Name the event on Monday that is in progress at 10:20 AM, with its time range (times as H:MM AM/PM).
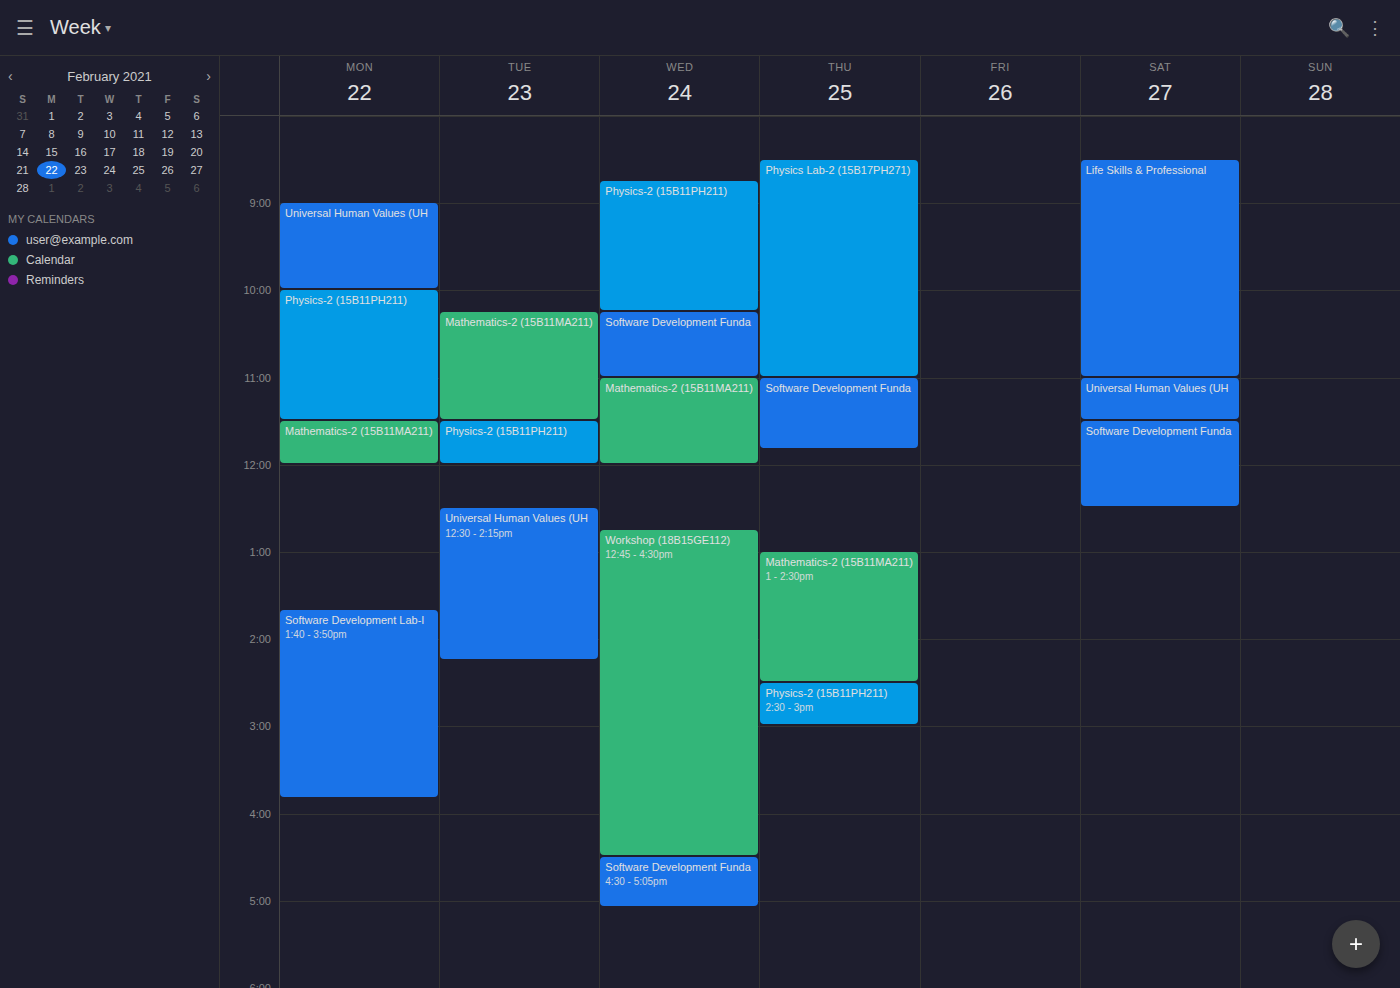
"Physics-2 (15B11PH211)", 10:00 AM to 11:30 AM